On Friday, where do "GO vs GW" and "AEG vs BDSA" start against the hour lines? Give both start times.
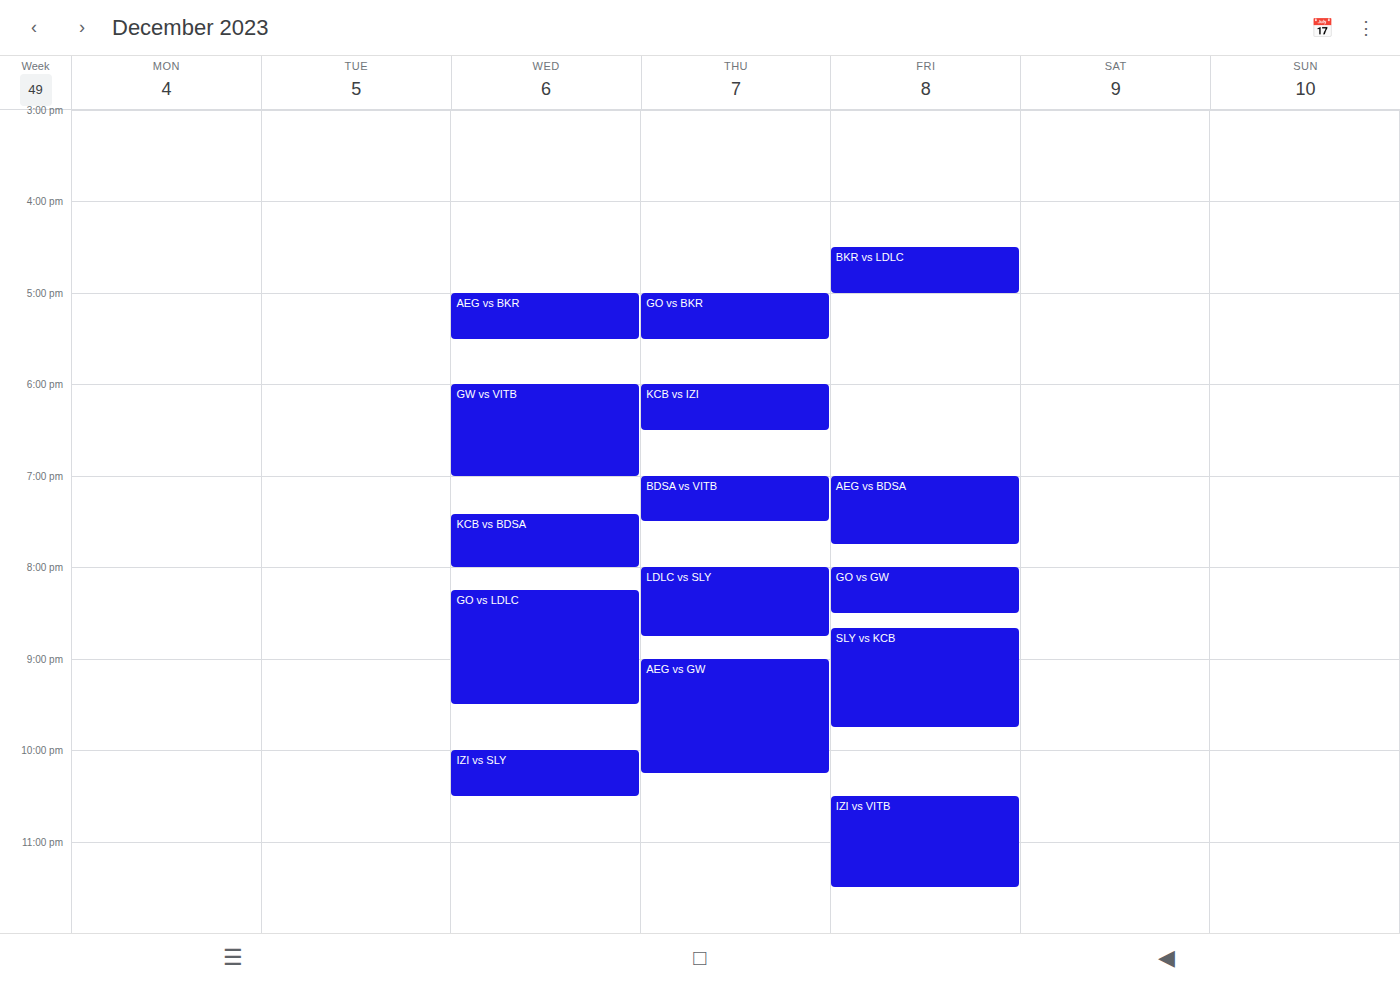
"GO vs GW": 8:00 PM, exactly on the 8 PM line. "AEG vs BDSA": 7:00 PM, exactly on the 7 PM line.